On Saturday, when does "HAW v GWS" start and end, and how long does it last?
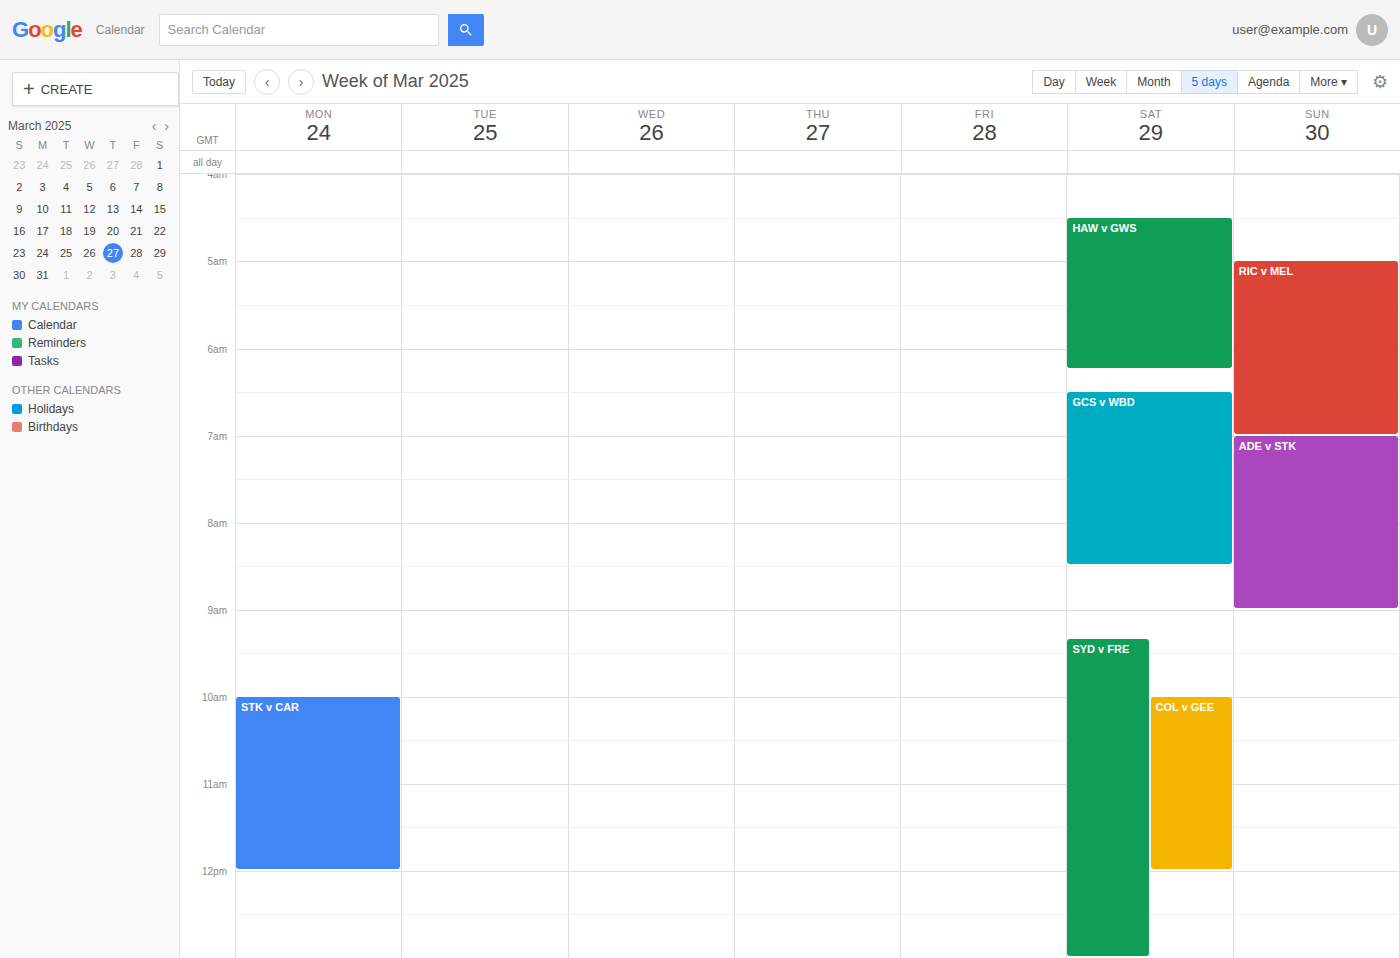
4:30 AM to 6:15 AM, 1 hour 45 minutes